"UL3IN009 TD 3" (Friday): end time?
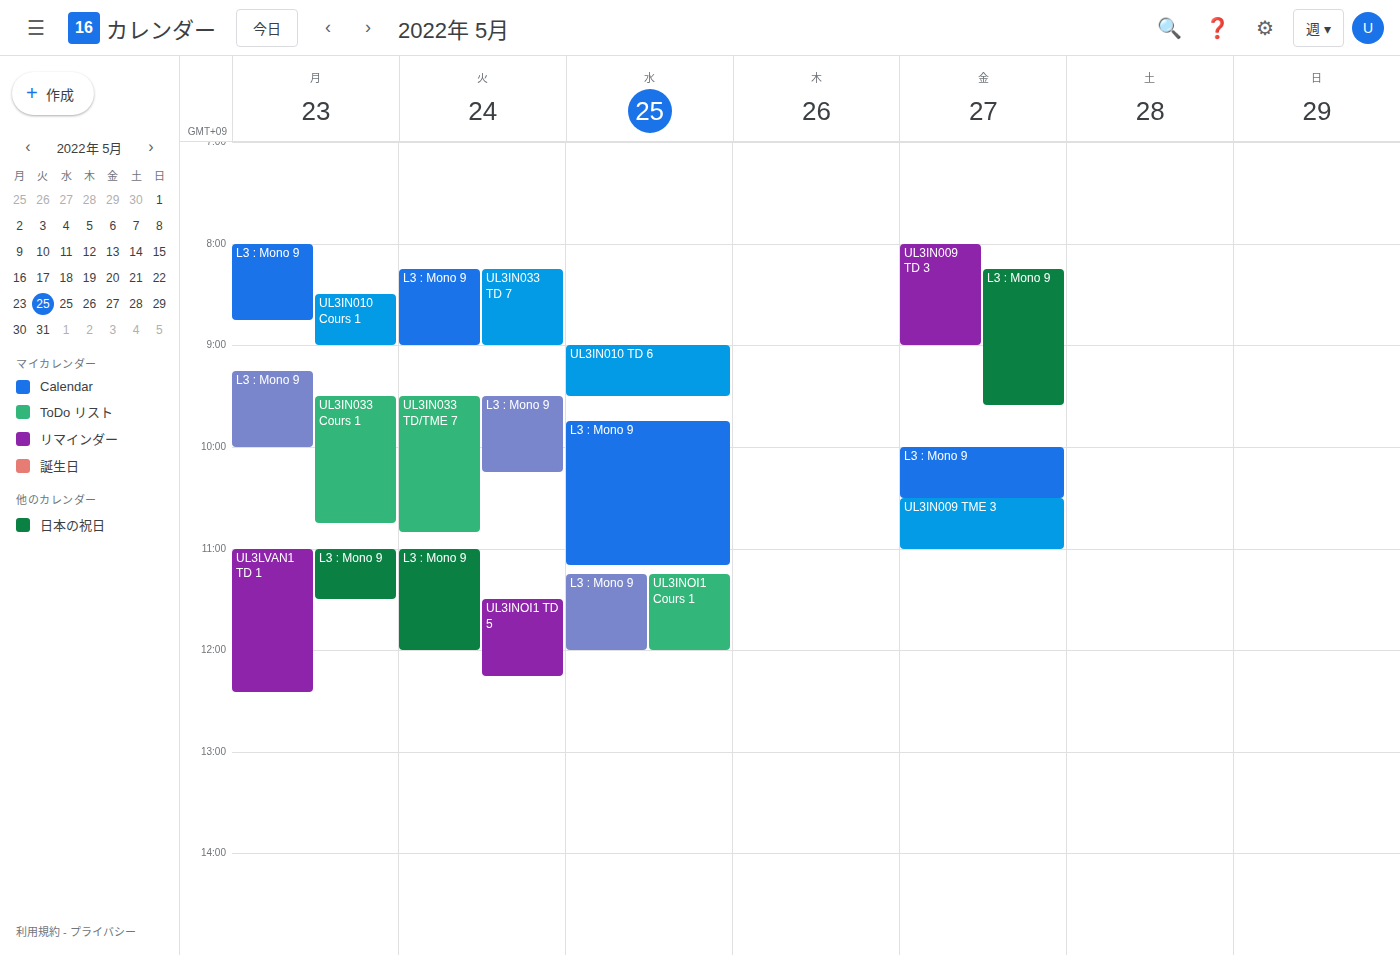
9:00 AM